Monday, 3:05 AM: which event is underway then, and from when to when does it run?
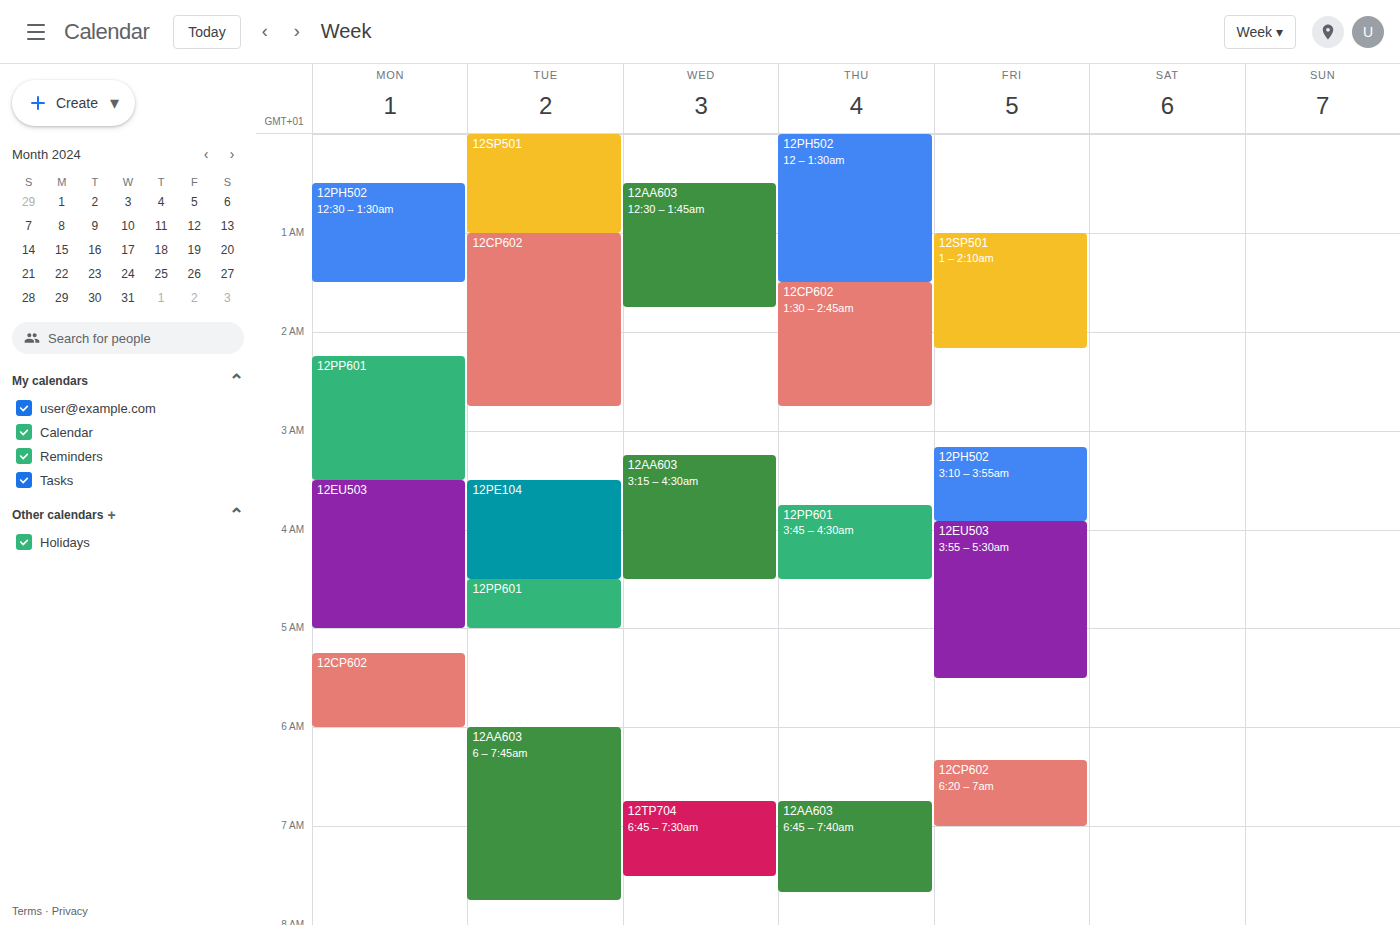
"12PP601", 2:15 AM to 3:30 AM